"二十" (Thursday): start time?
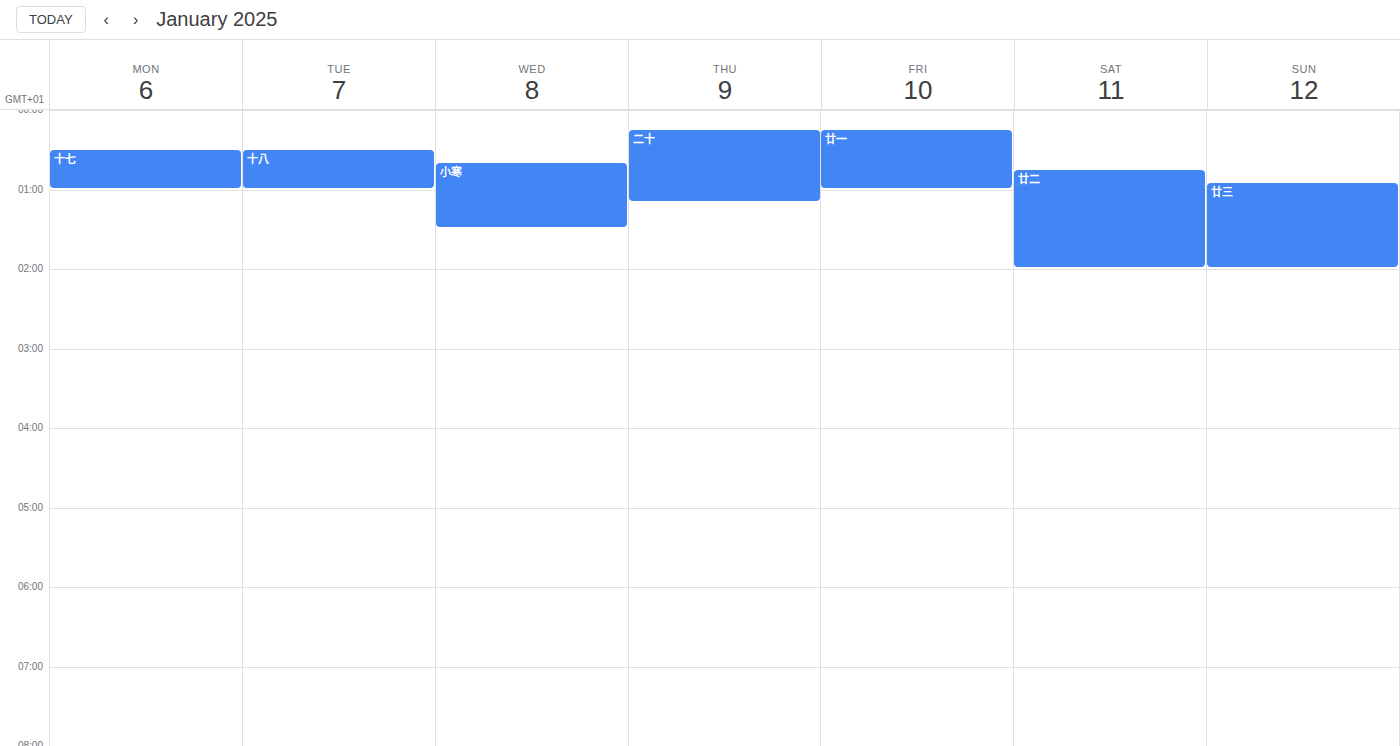
12:15 AM